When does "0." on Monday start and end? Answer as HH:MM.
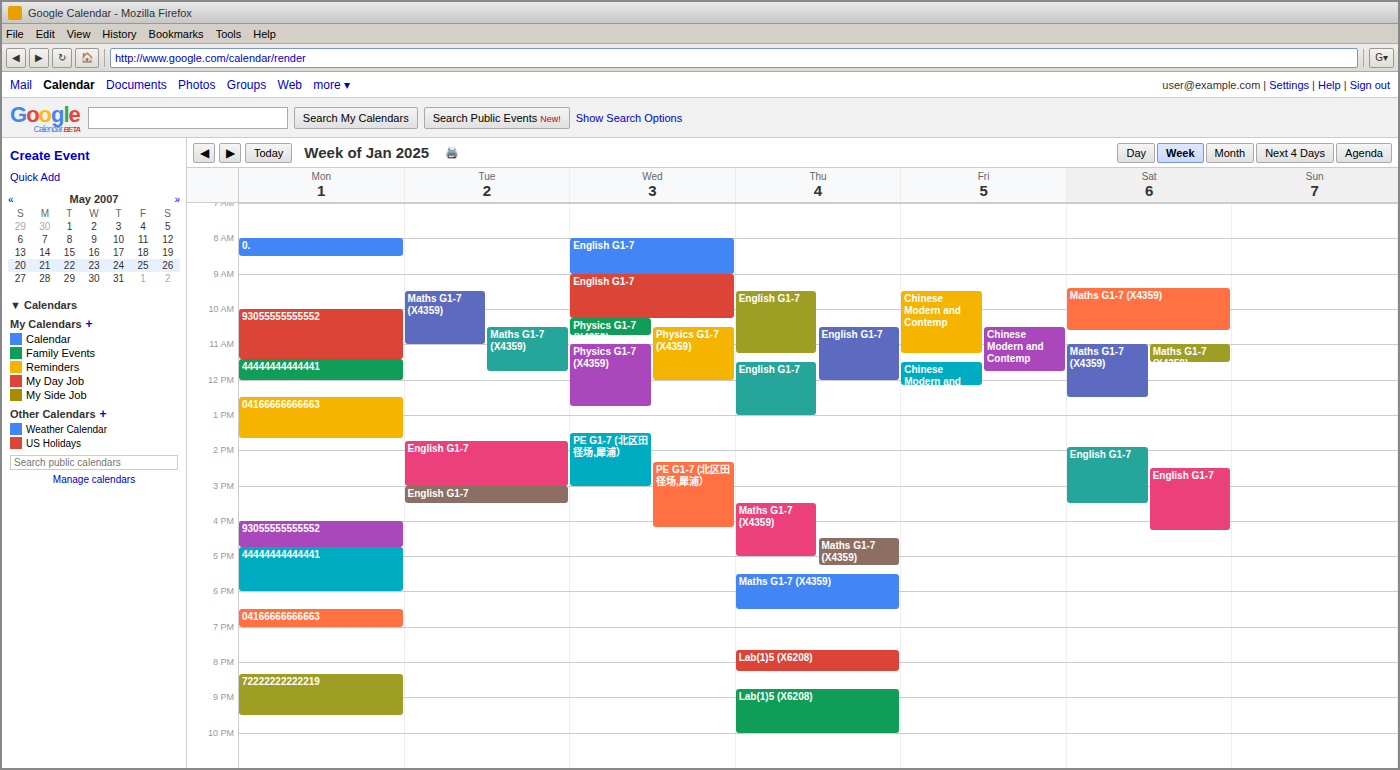
08:00 to 08:30